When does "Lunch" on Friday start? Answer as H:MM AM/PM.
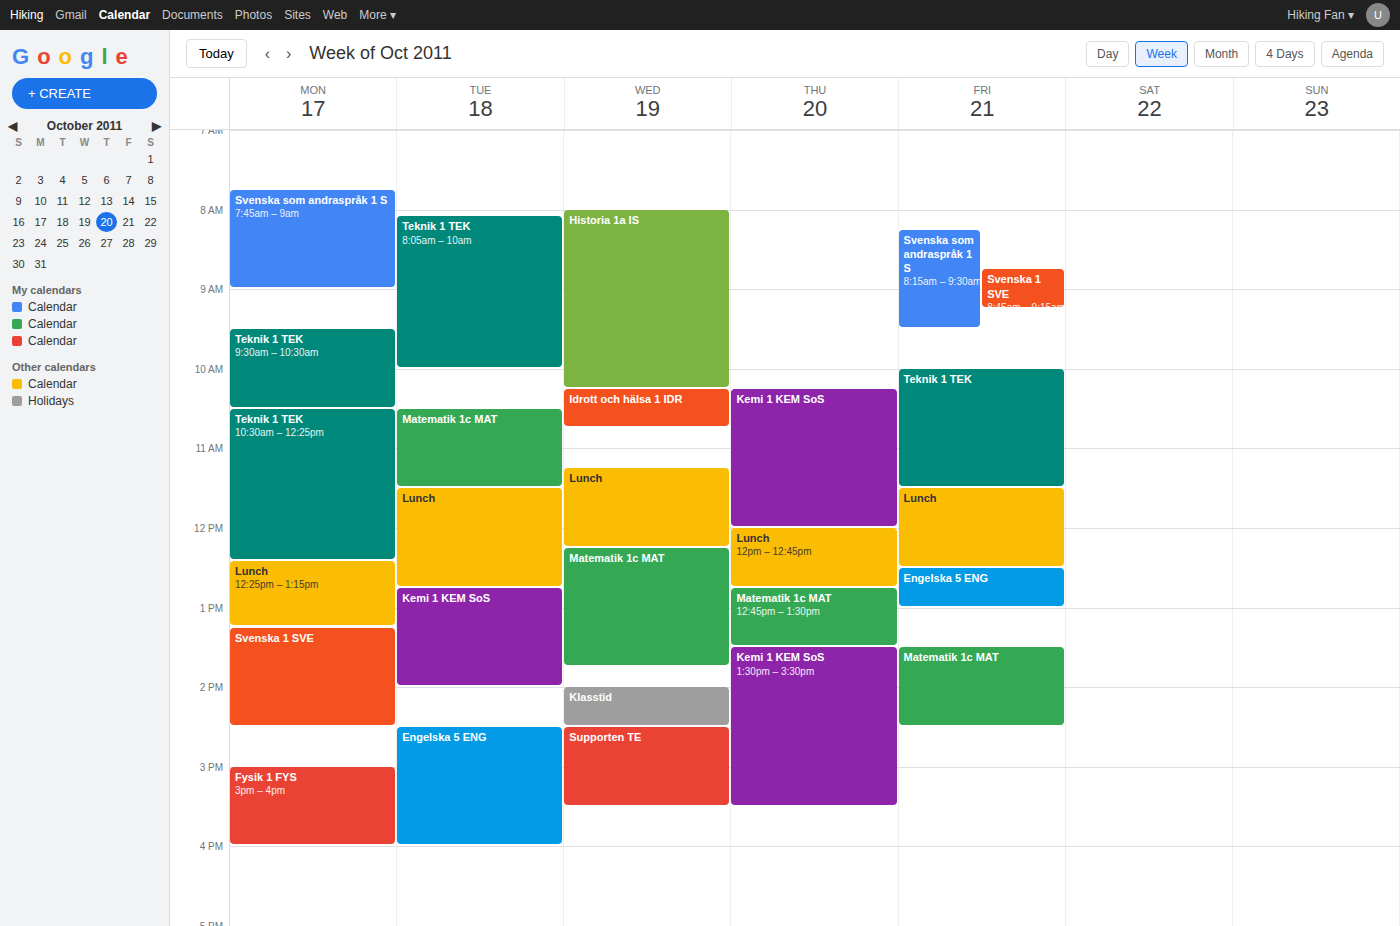
11:30 AM